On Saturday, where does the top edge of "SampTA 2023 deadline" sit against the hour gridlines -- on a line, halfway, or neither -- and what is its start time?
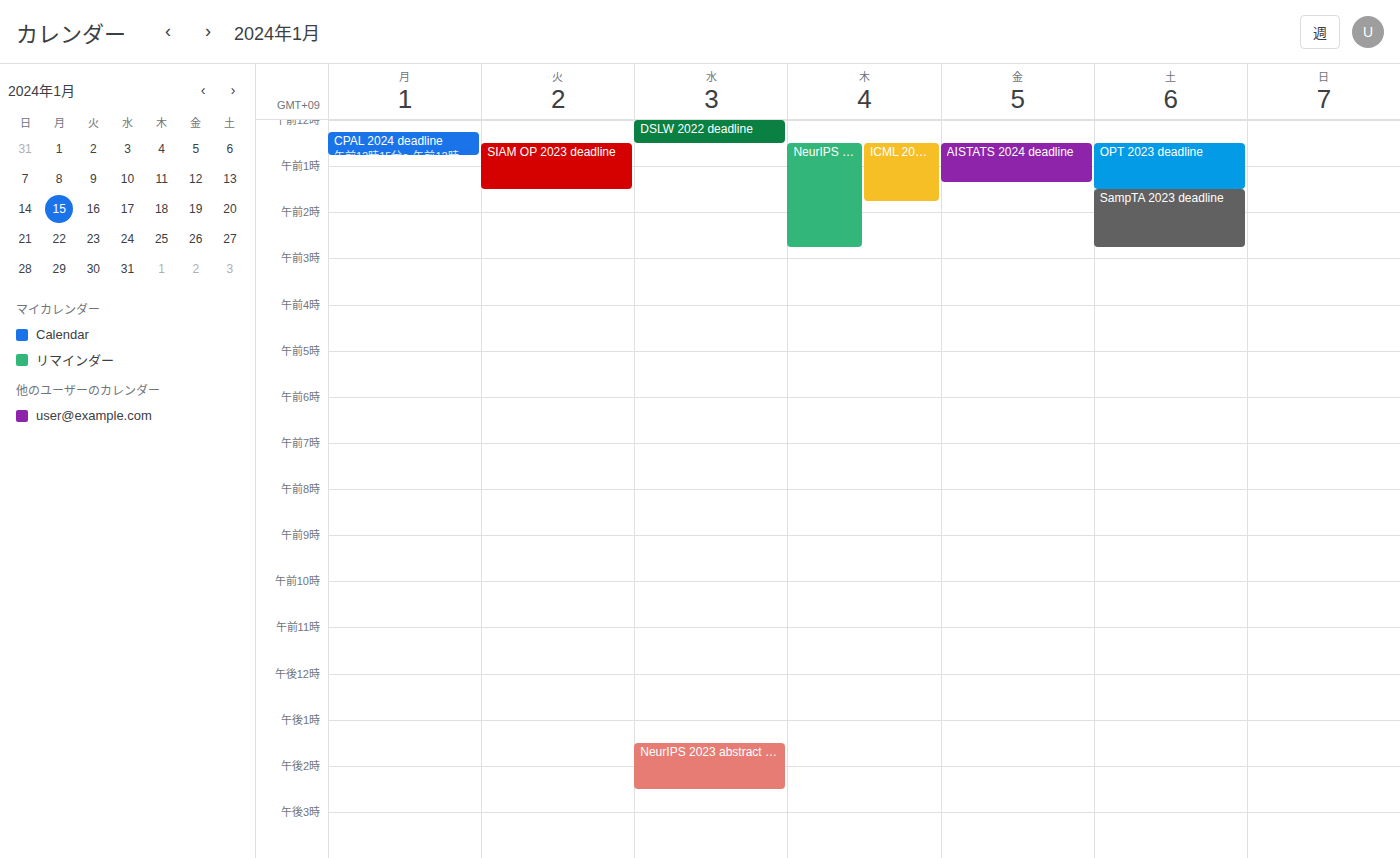
1:30 AM -- halfway between the 1 AM and 2 AM lines.